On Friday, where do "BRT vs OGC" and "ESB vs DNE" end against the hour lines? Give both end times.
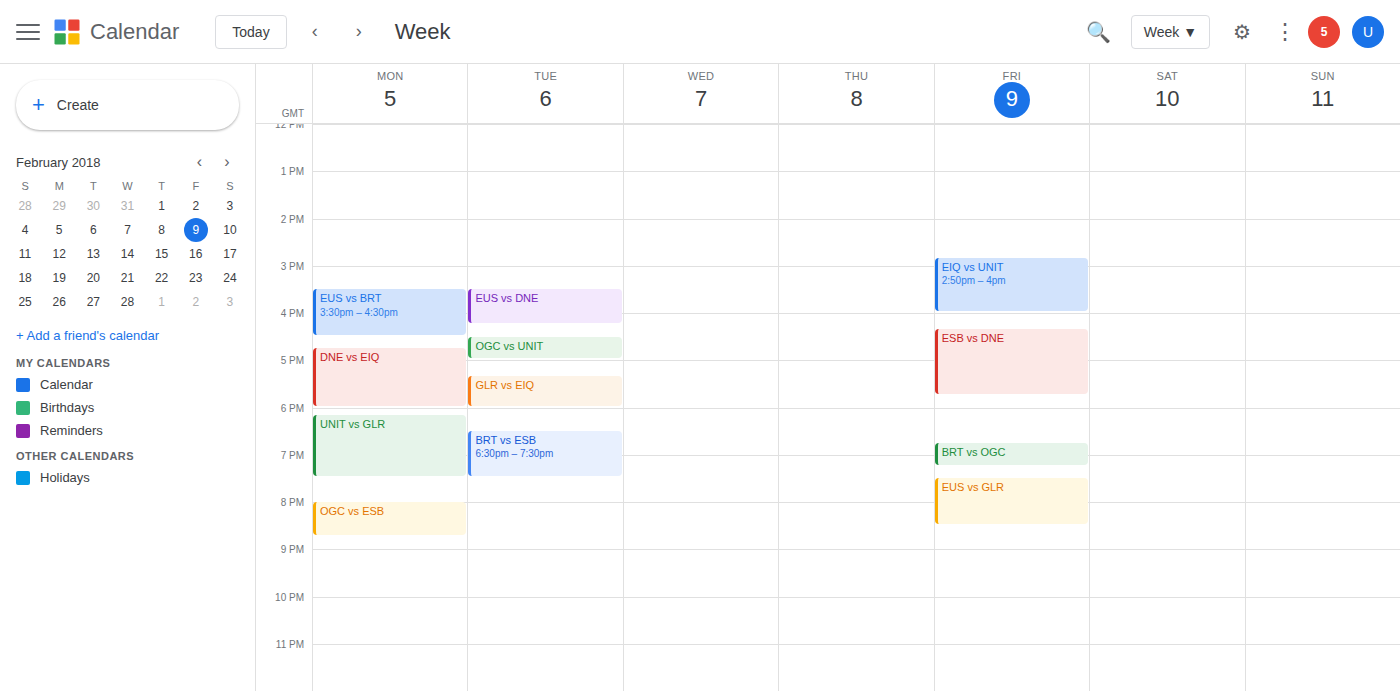
"BRT vs OGC": 7:15 PM, neither: a quarter of the way from the 7 PM line to the 8 PM line. "ESB vs DNE": 5:45 PM, neither: three quarters of the way from the 5 PM line to the 6 PM line.